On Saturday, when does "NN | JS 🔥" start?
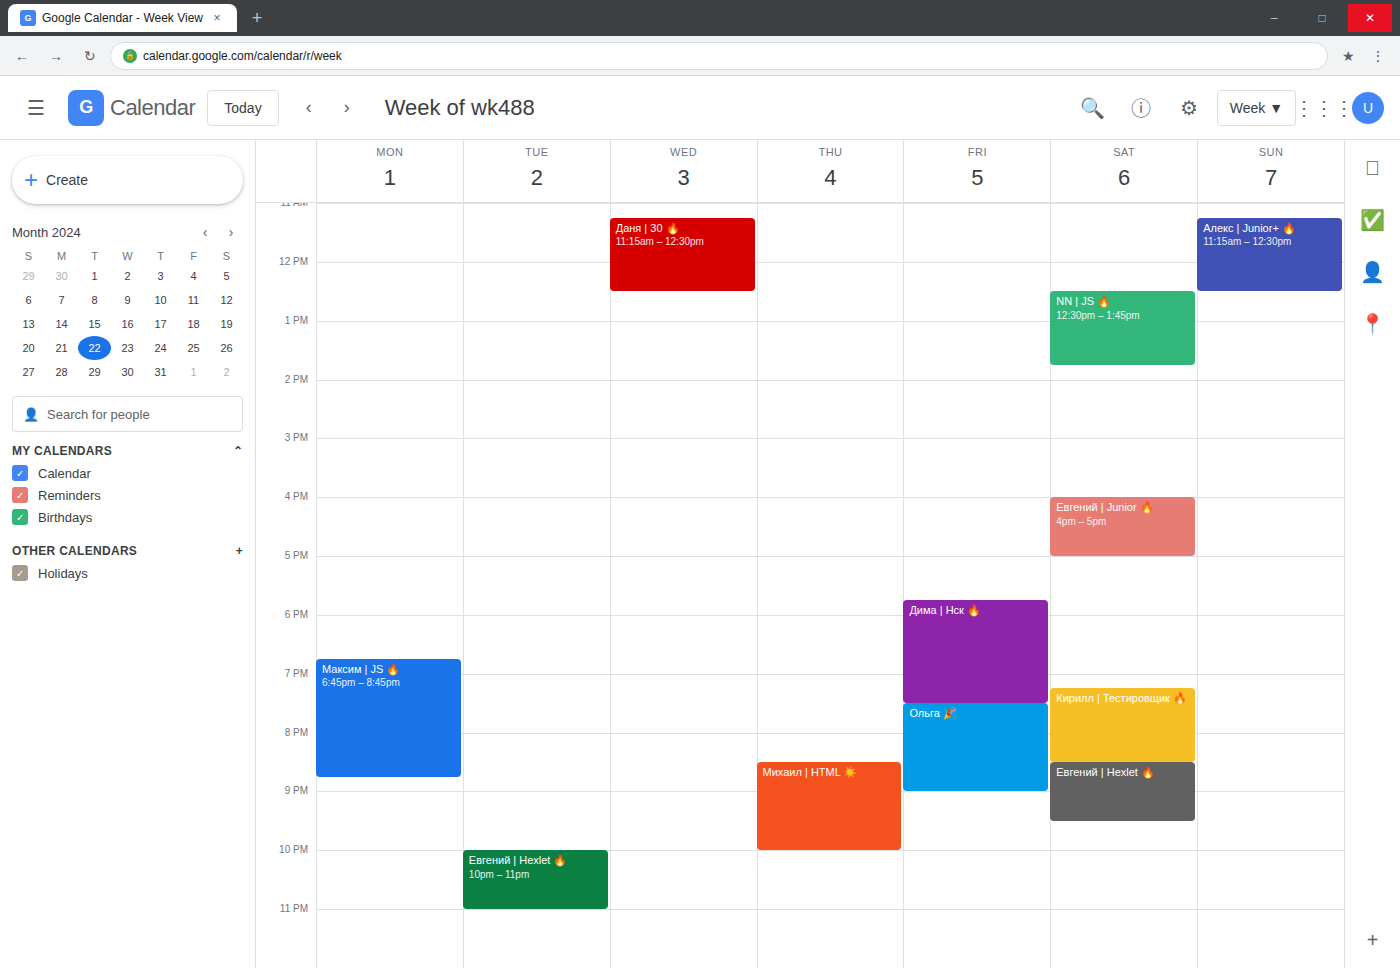
12:30 PM